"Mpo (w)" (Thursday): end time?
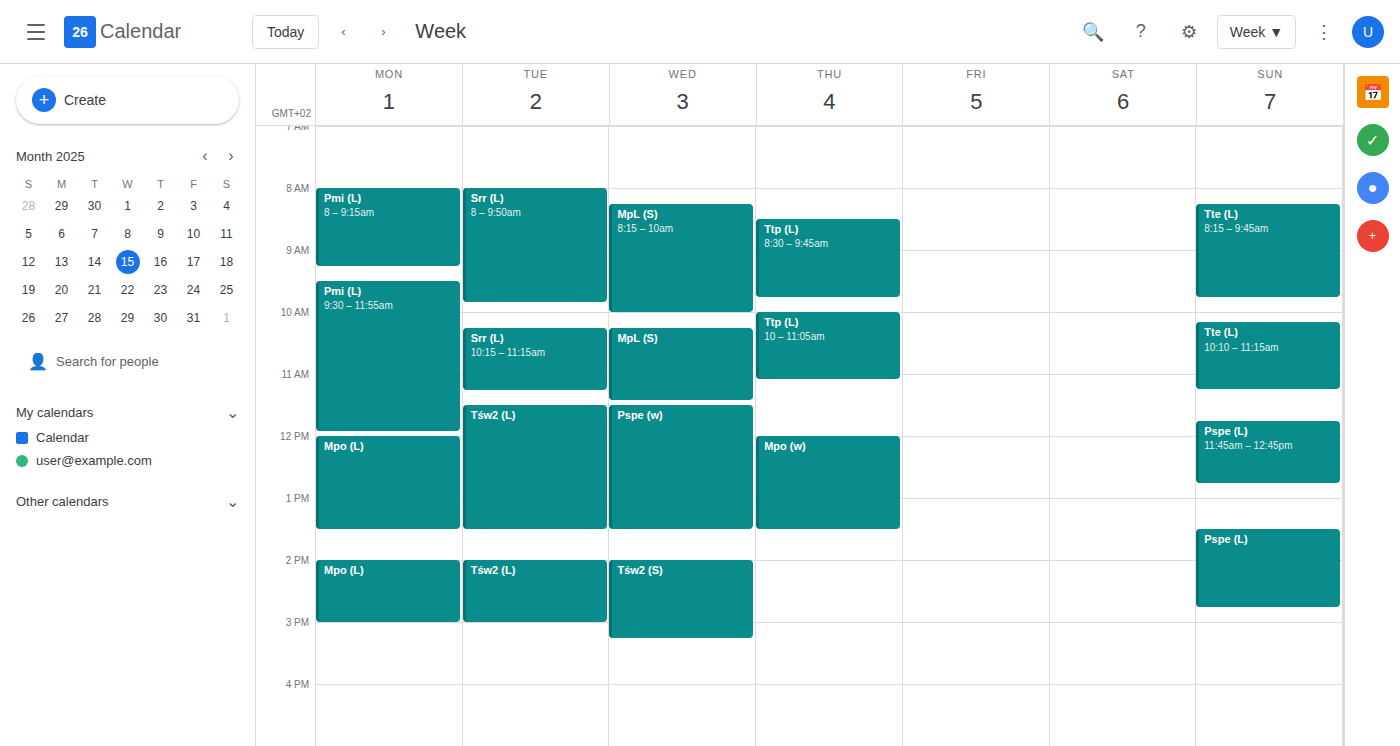
1:30 PM